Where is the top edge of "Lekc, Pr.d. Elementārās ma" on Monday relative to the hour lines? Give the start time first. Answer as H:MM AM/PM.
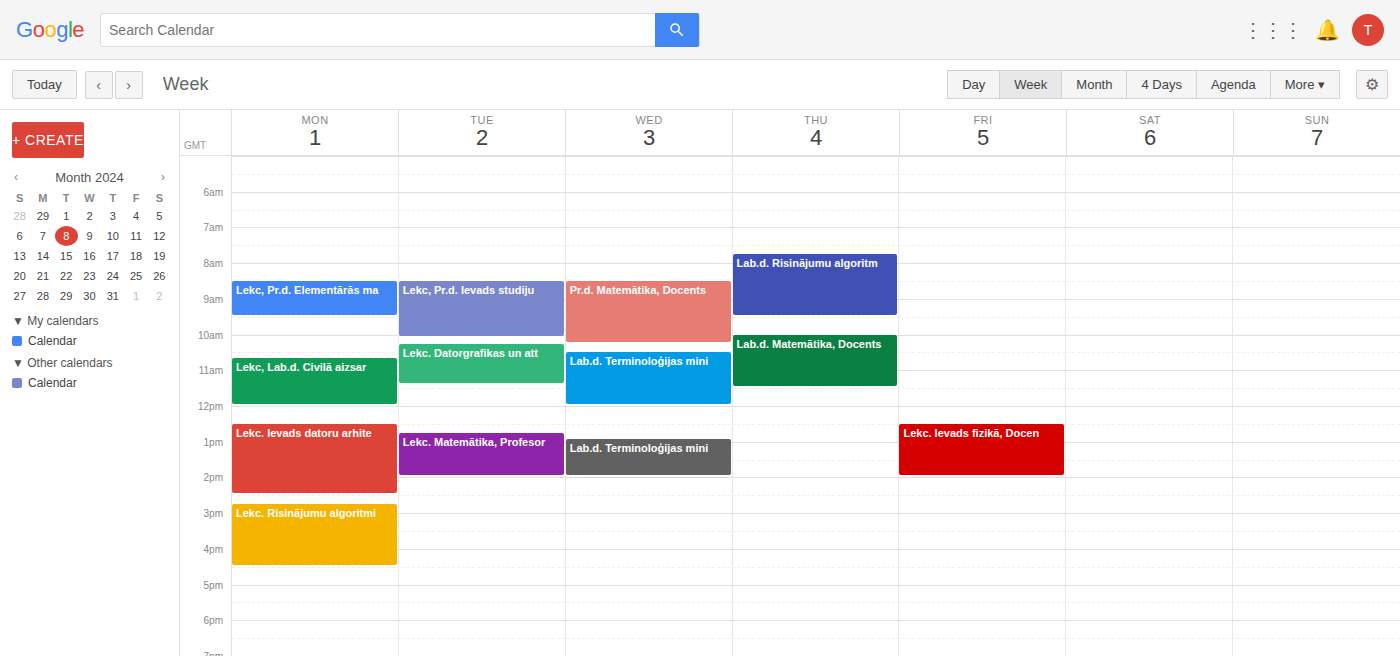
8:30 AM -- halfway between the 8 AM and 9 AM lines.